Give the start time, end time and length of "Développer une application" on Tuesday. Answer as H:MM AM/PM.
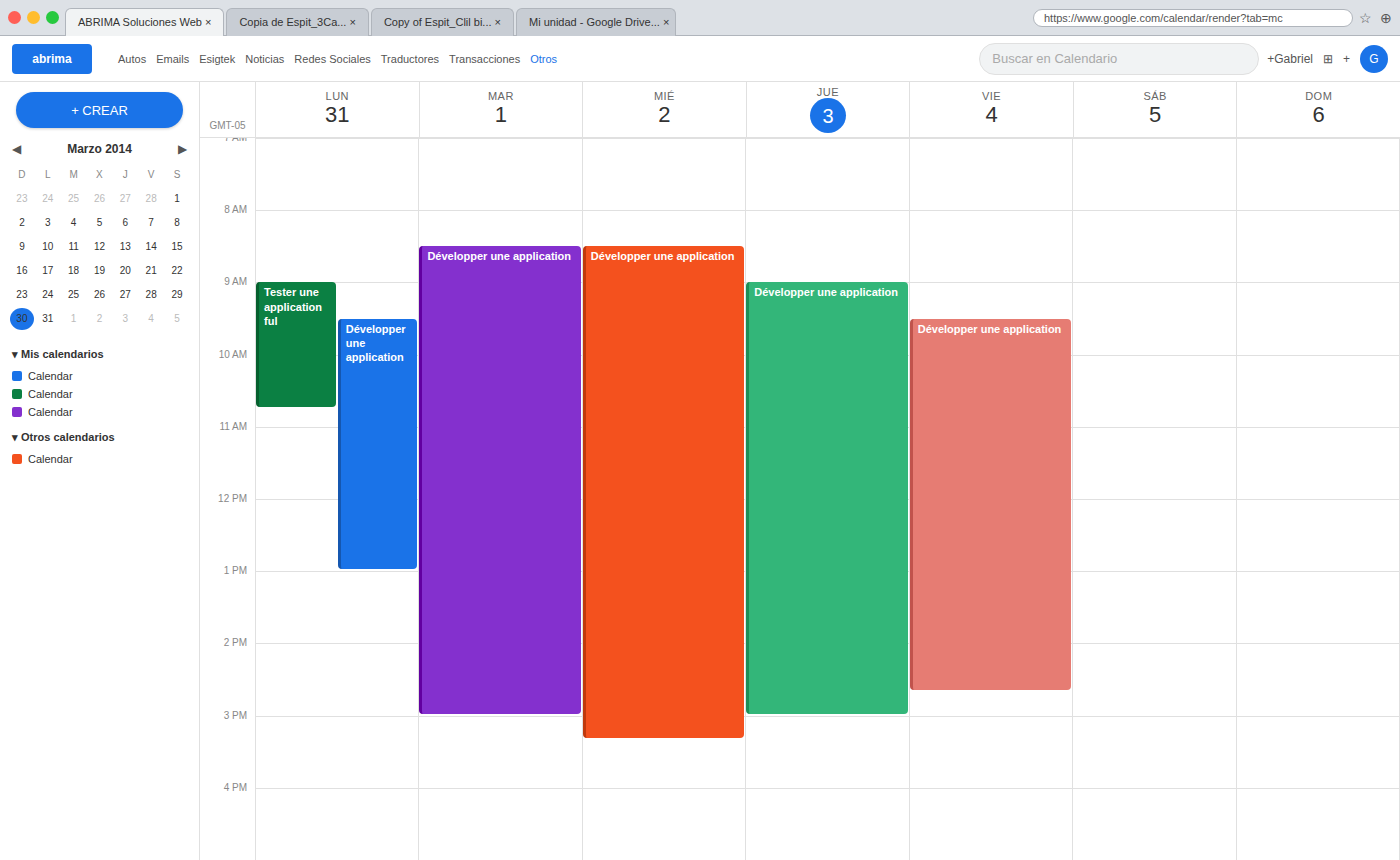
8:30 AM to 3:00 PM, 6 hours 30 minutes